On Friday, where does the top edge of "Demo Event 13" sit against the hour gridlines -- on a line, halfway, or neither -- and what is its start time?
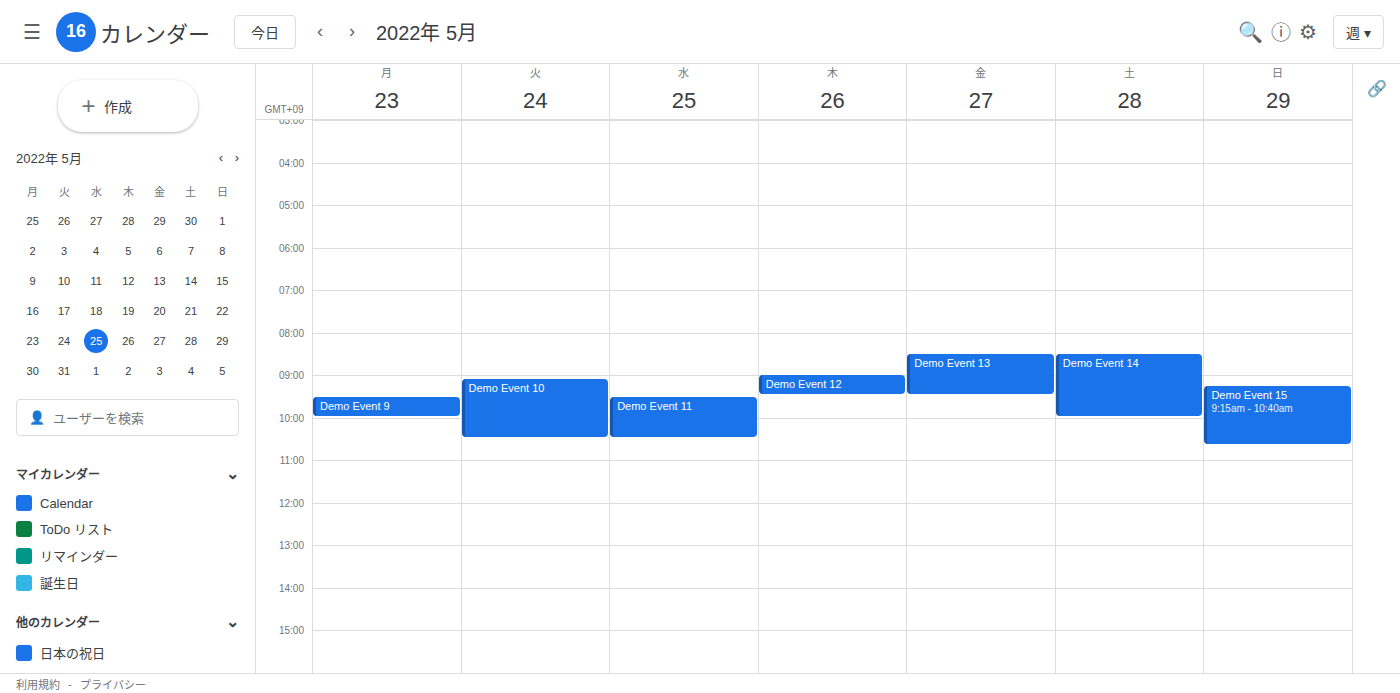
8:30 AM -- halfway between the 8 AM and 9 AM lines.